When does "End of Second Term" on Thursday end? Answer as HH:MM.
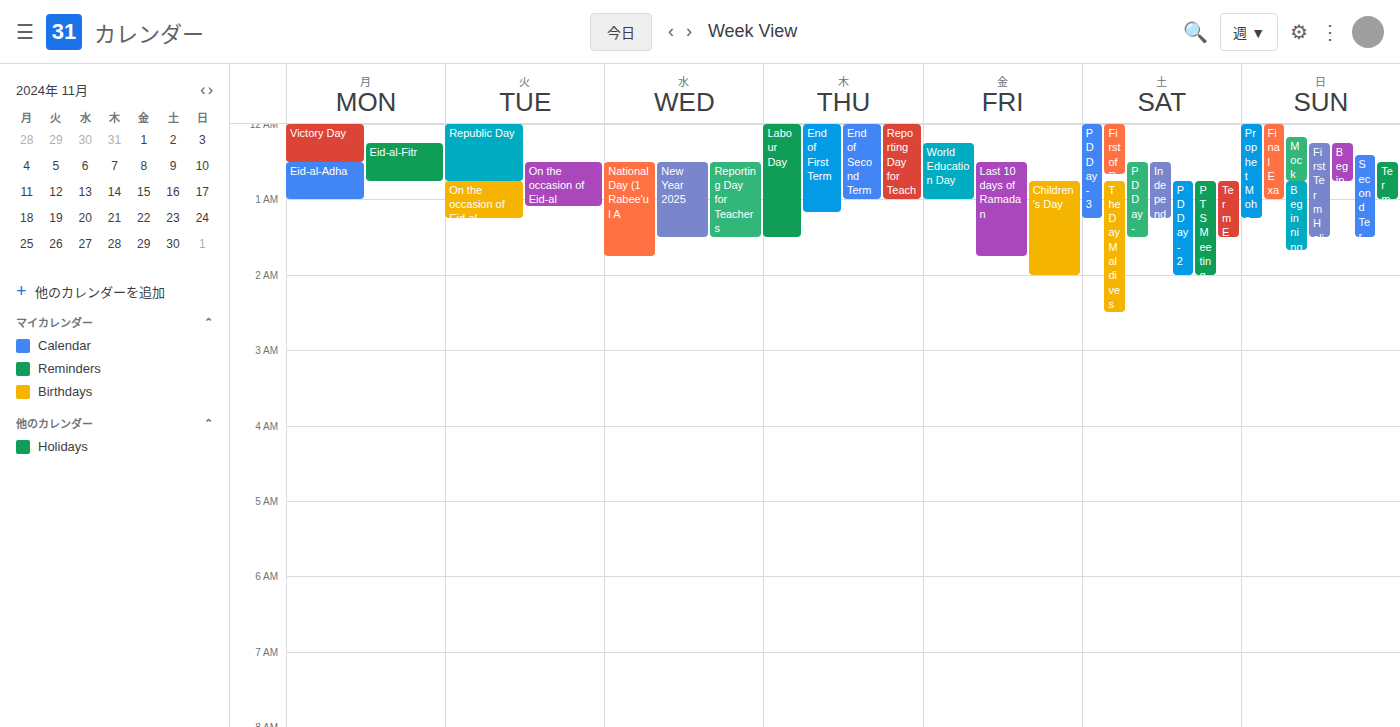
01:00